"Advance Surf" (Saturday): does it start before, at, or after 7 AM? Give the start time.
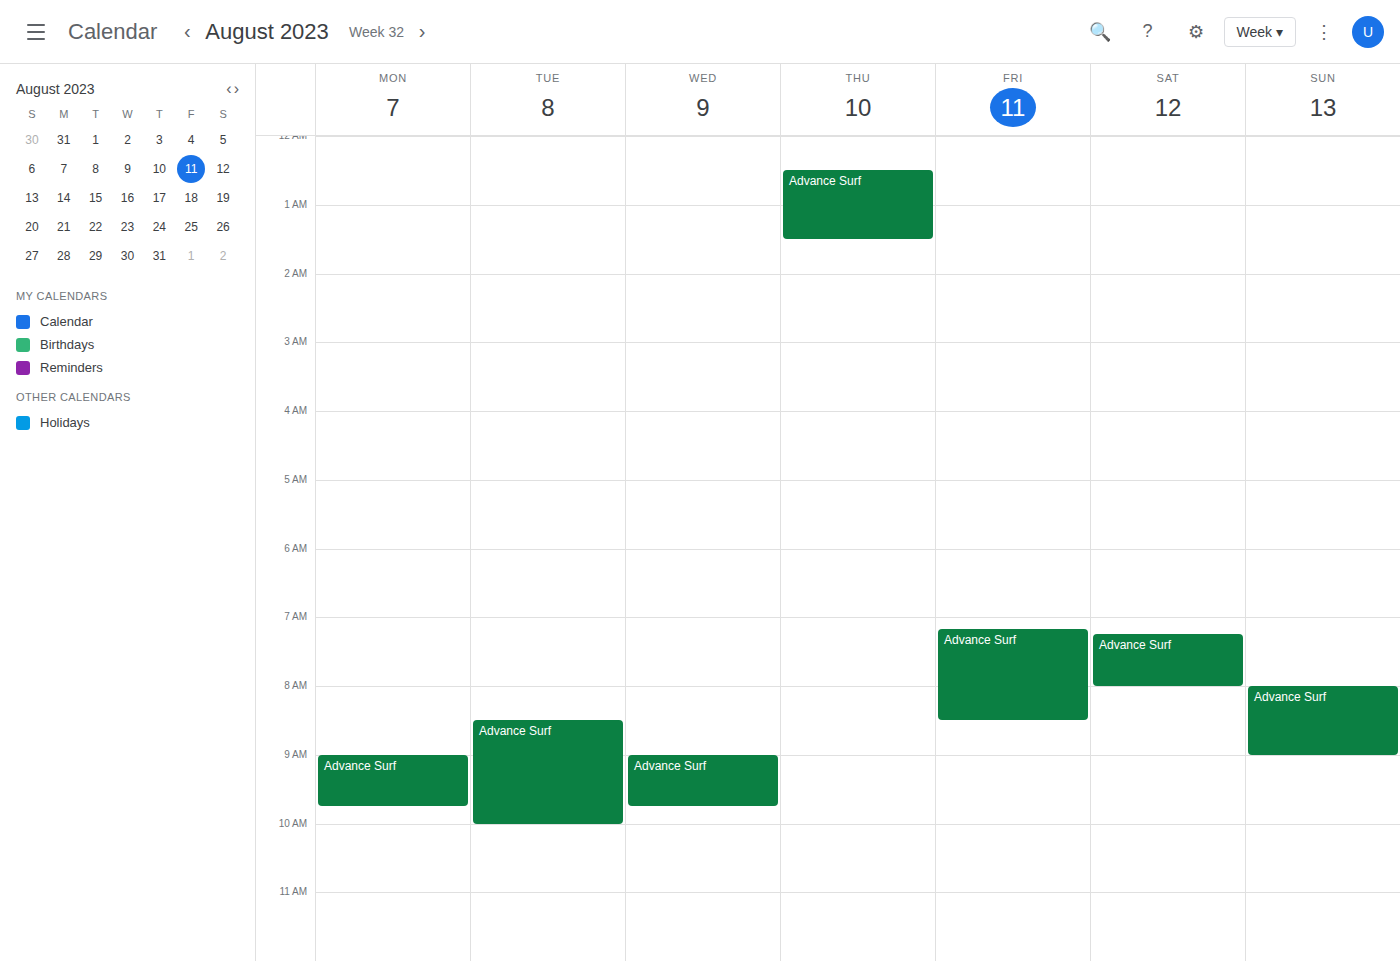
7:15 AM -- after 7 AM, 15 minutes below the 7 AM line.